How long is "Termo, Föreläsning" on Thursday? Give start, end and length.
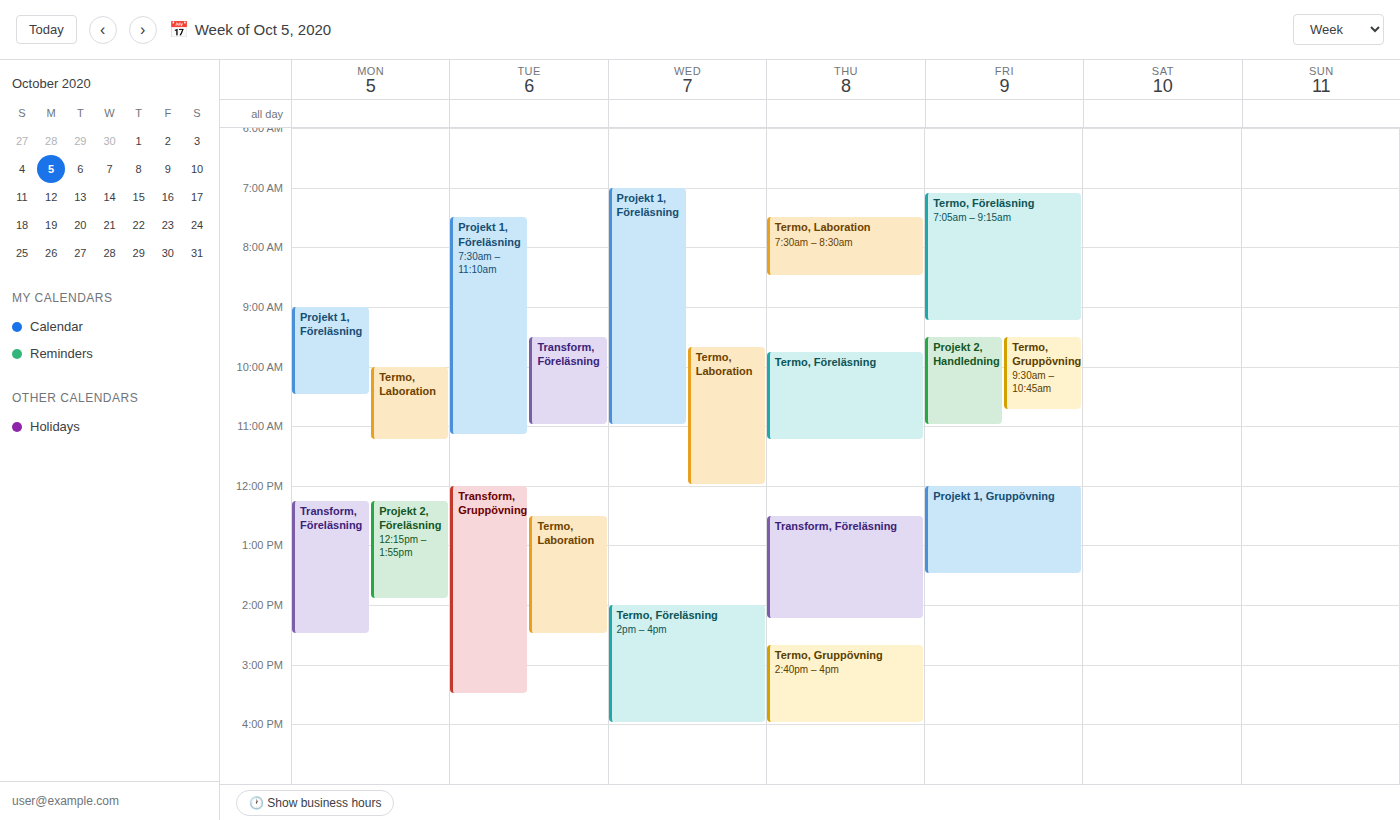
9:45 AM to 11:15 AM, 1 hour 30 minutes